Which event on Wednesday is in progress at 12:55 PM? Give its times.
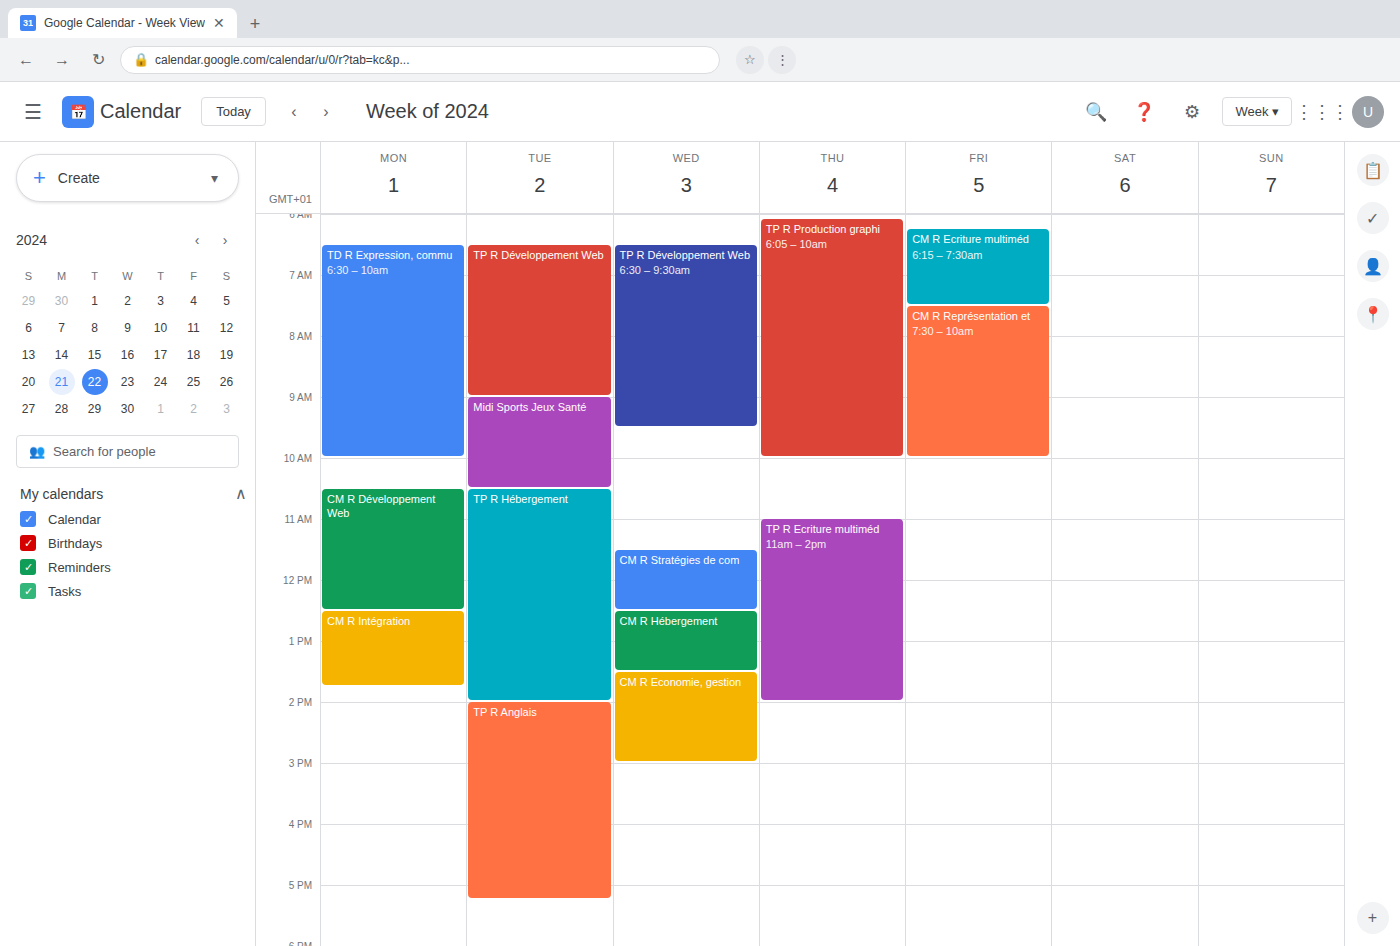
"CM R Hébergement", 12:30 PM to 1:30 PM